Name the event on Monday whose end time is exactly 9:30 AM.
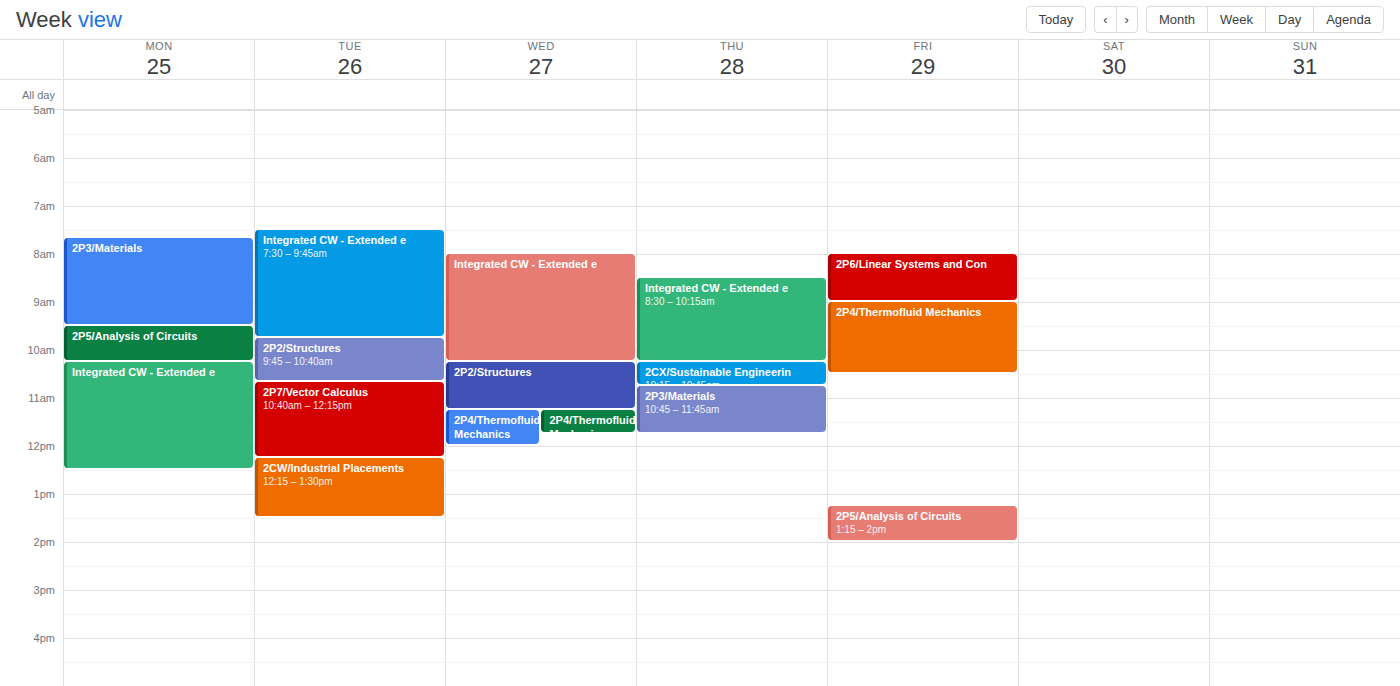
"2P3/Materials"